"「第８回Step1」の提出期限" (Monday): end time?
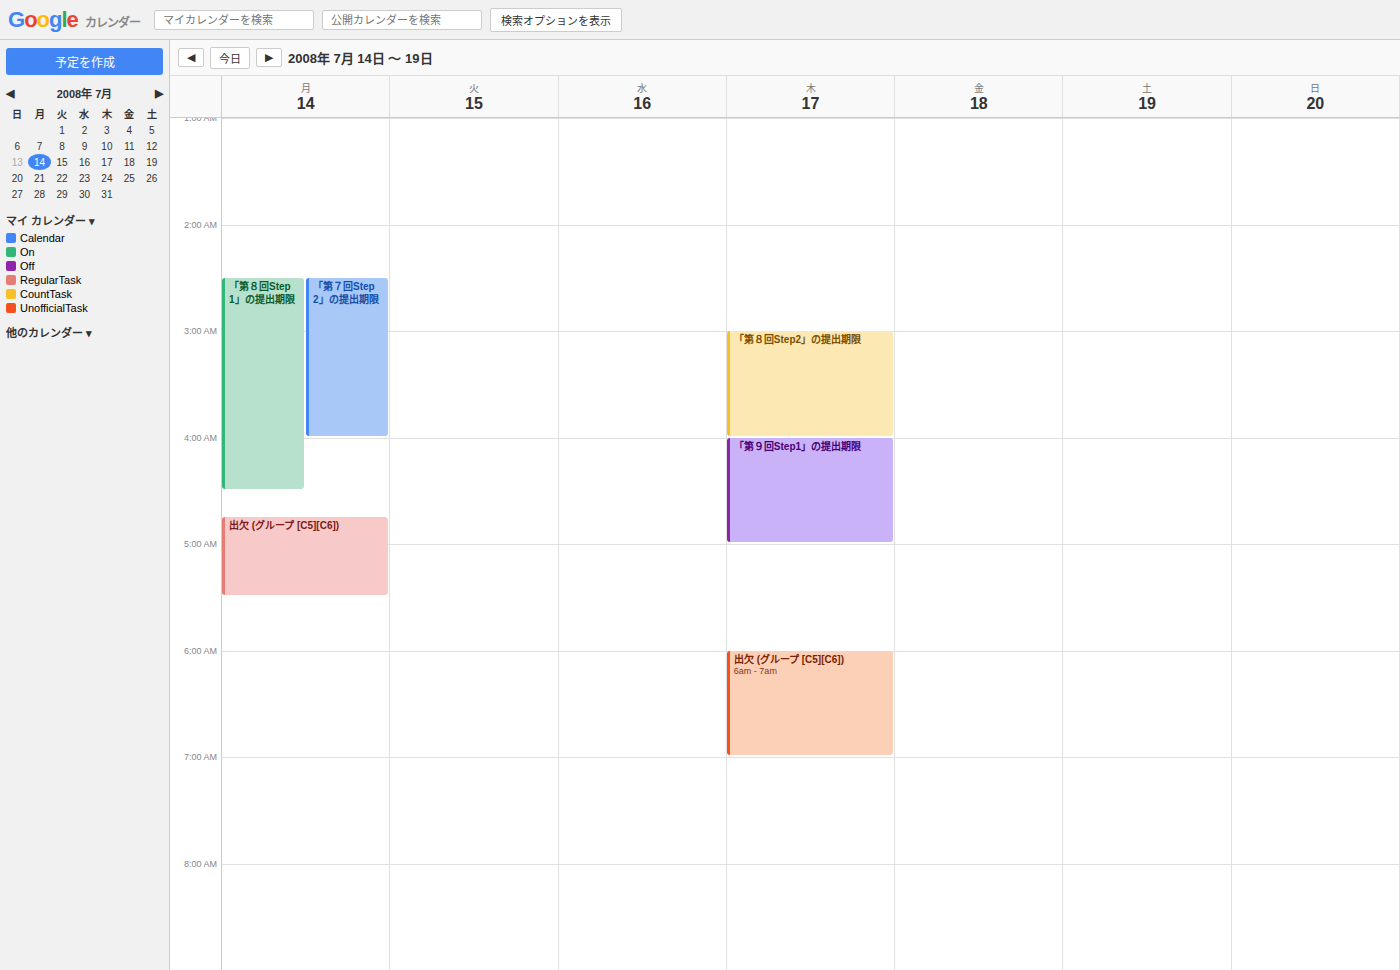
4:30 AM